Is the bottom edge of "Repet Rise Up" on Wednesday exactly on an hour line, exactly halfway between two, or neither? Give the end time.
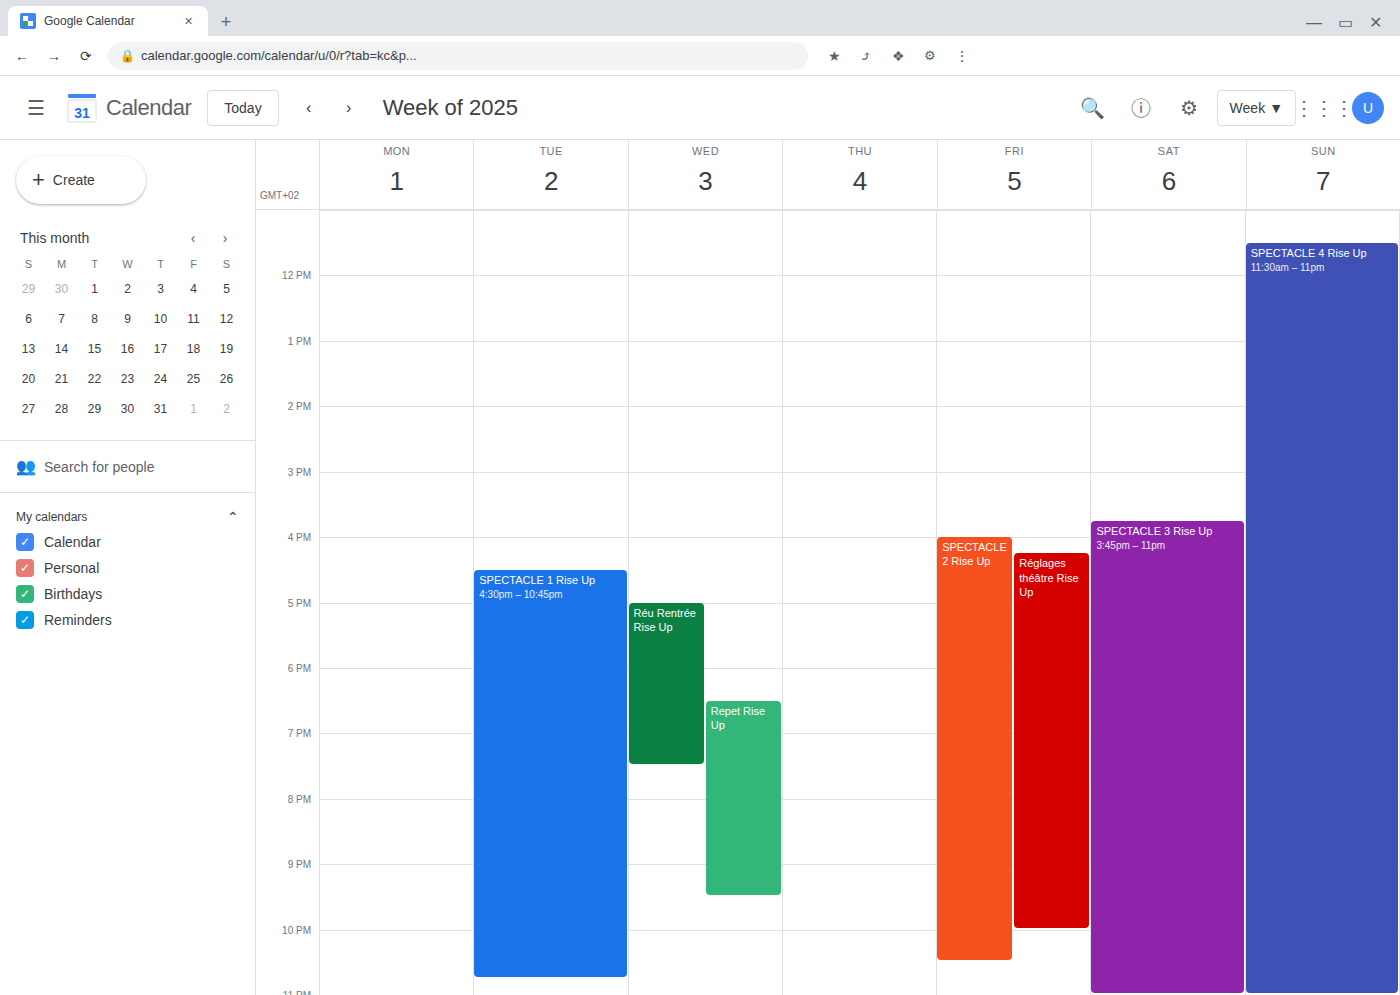
9:30 PM -- halfway between the 9 PM and 10 PM lines.